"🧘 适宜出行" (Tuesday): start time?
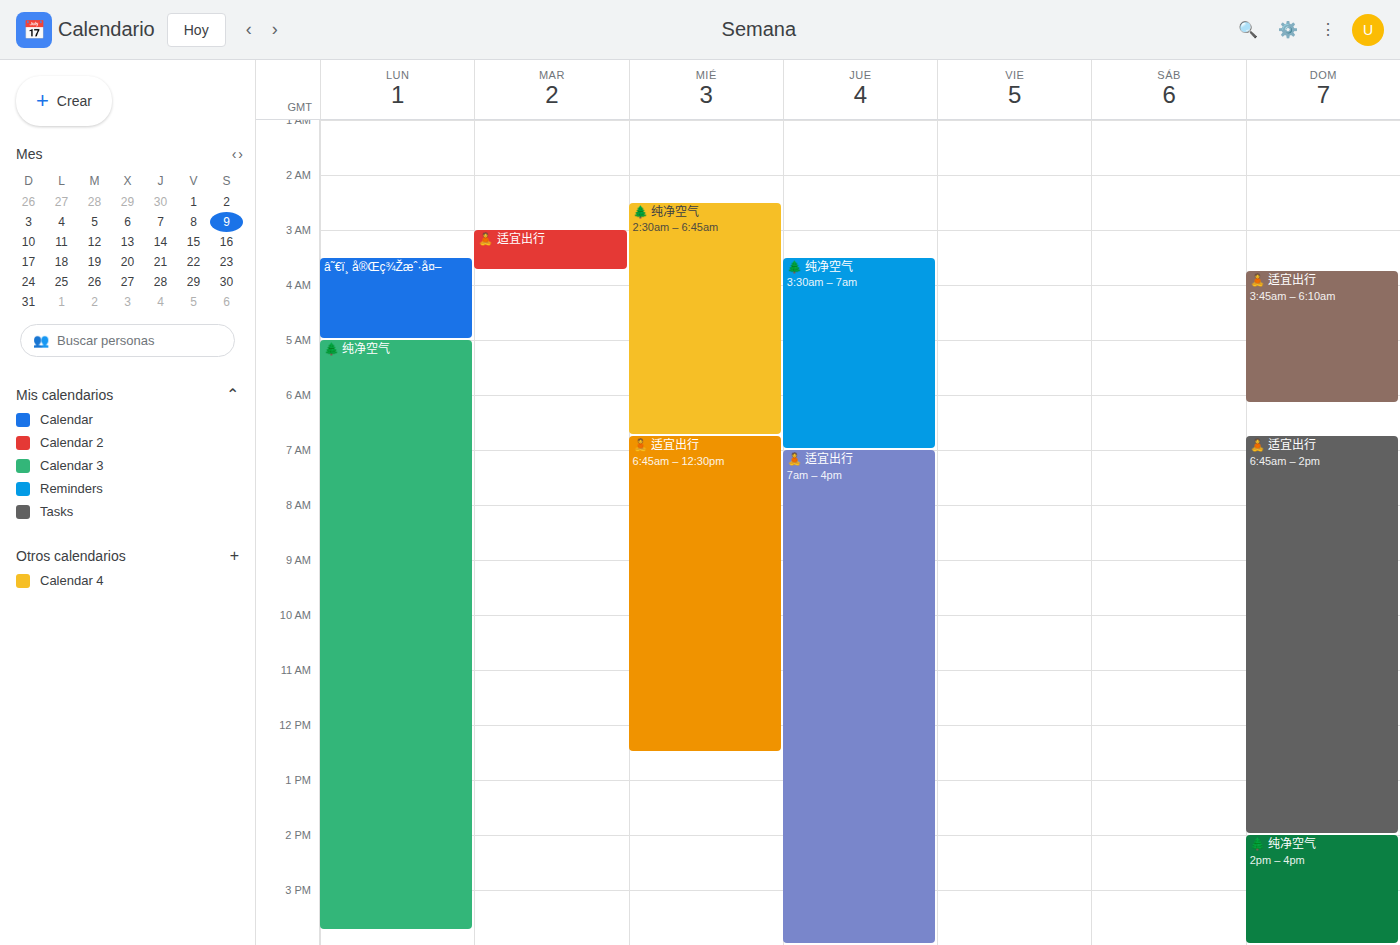
3:00 AM